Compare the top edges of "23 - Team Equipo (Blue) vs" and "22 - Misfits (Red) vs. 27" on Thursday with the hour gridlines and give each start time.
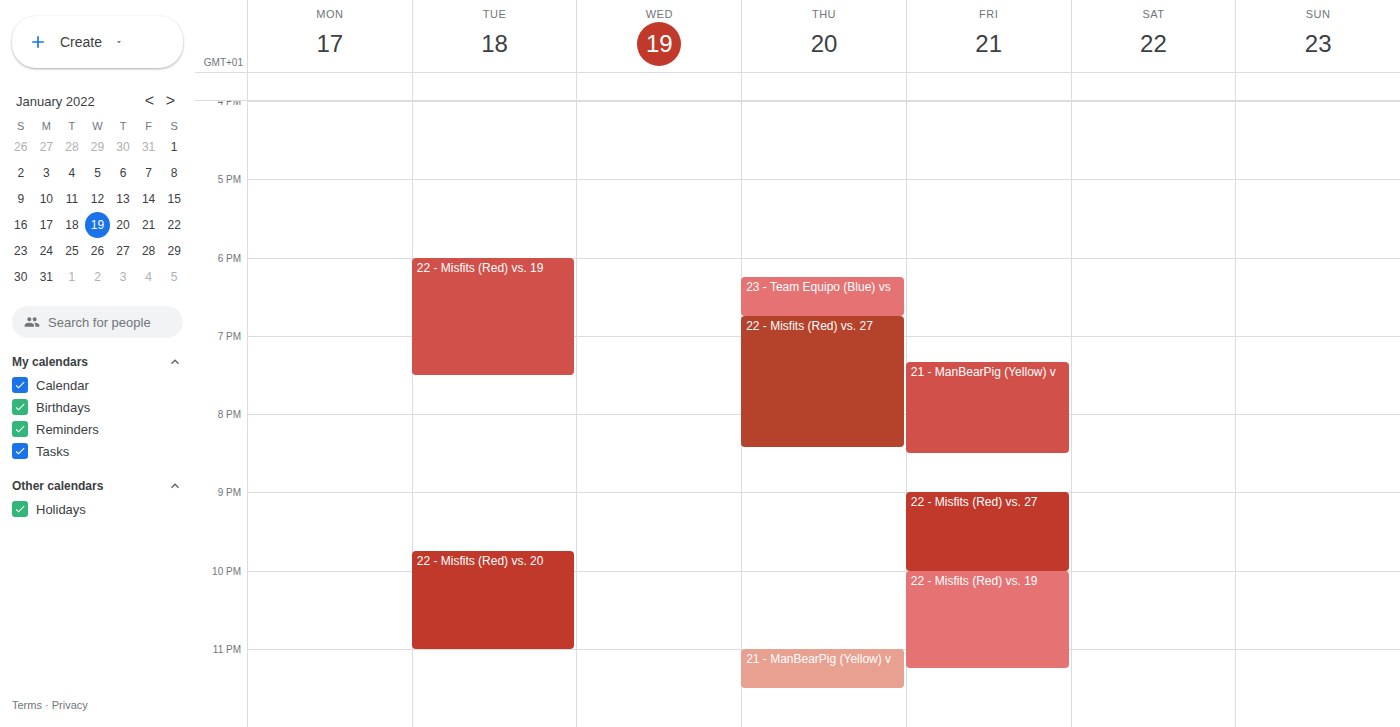
"23 - Team Equipo (Blue) vs": 6:15 PM, neither: a quarter of the way from the 6 PM line to the 7 PM line. "22 - Misfits (Red) vs. 27": 6:45 PM, neither: three quarters of the way from the 6 PM line to the 7 PM line.